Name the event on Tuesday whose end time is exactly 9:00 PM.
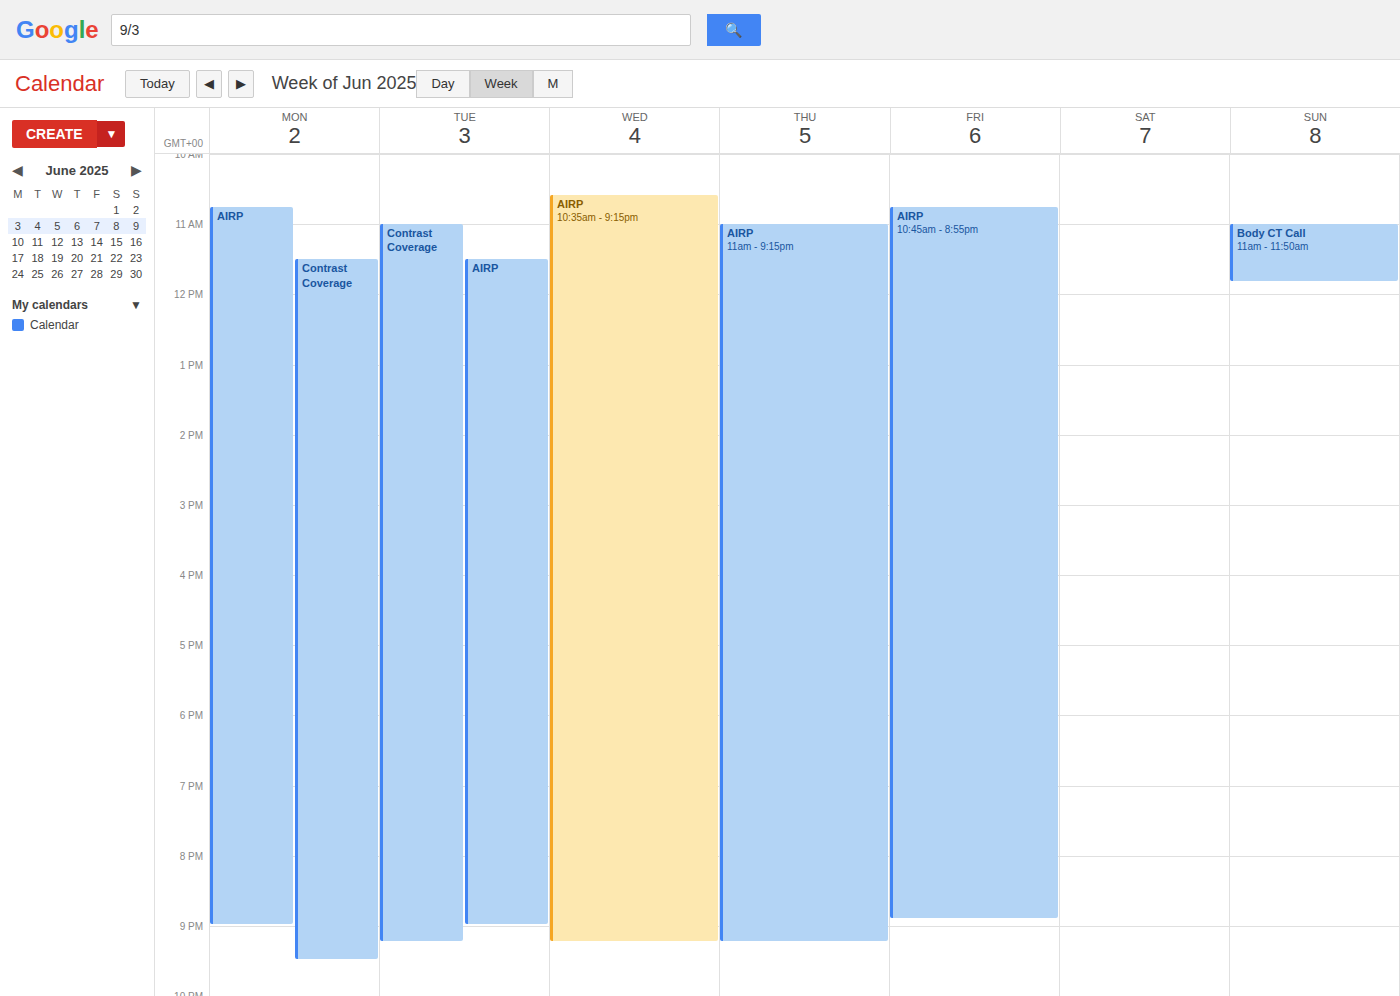
"AIRP"